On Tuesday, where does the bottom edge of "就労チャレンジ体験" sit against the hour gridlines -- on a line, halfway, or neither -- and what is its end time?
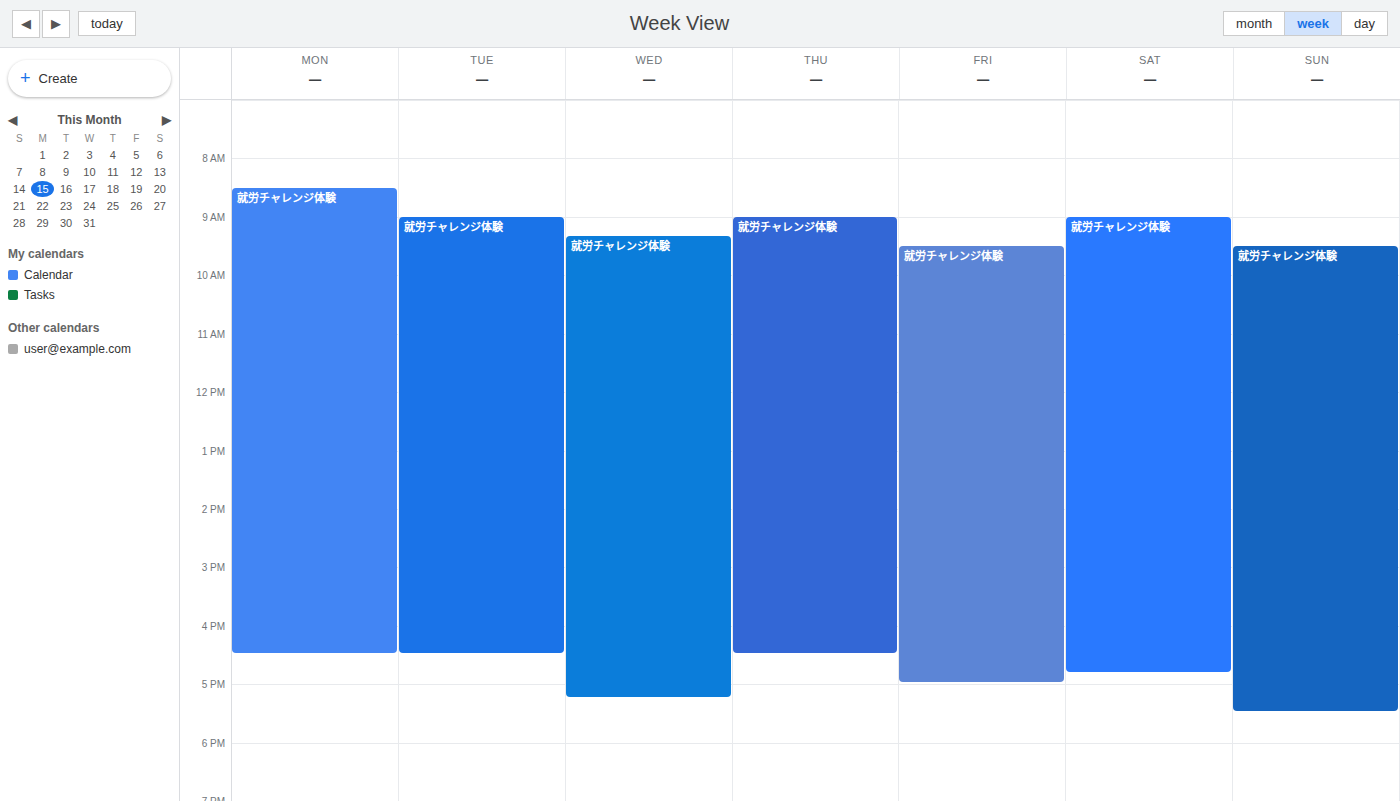
4:30 PM -- halfway between the 4 PM and 5 PM lines.